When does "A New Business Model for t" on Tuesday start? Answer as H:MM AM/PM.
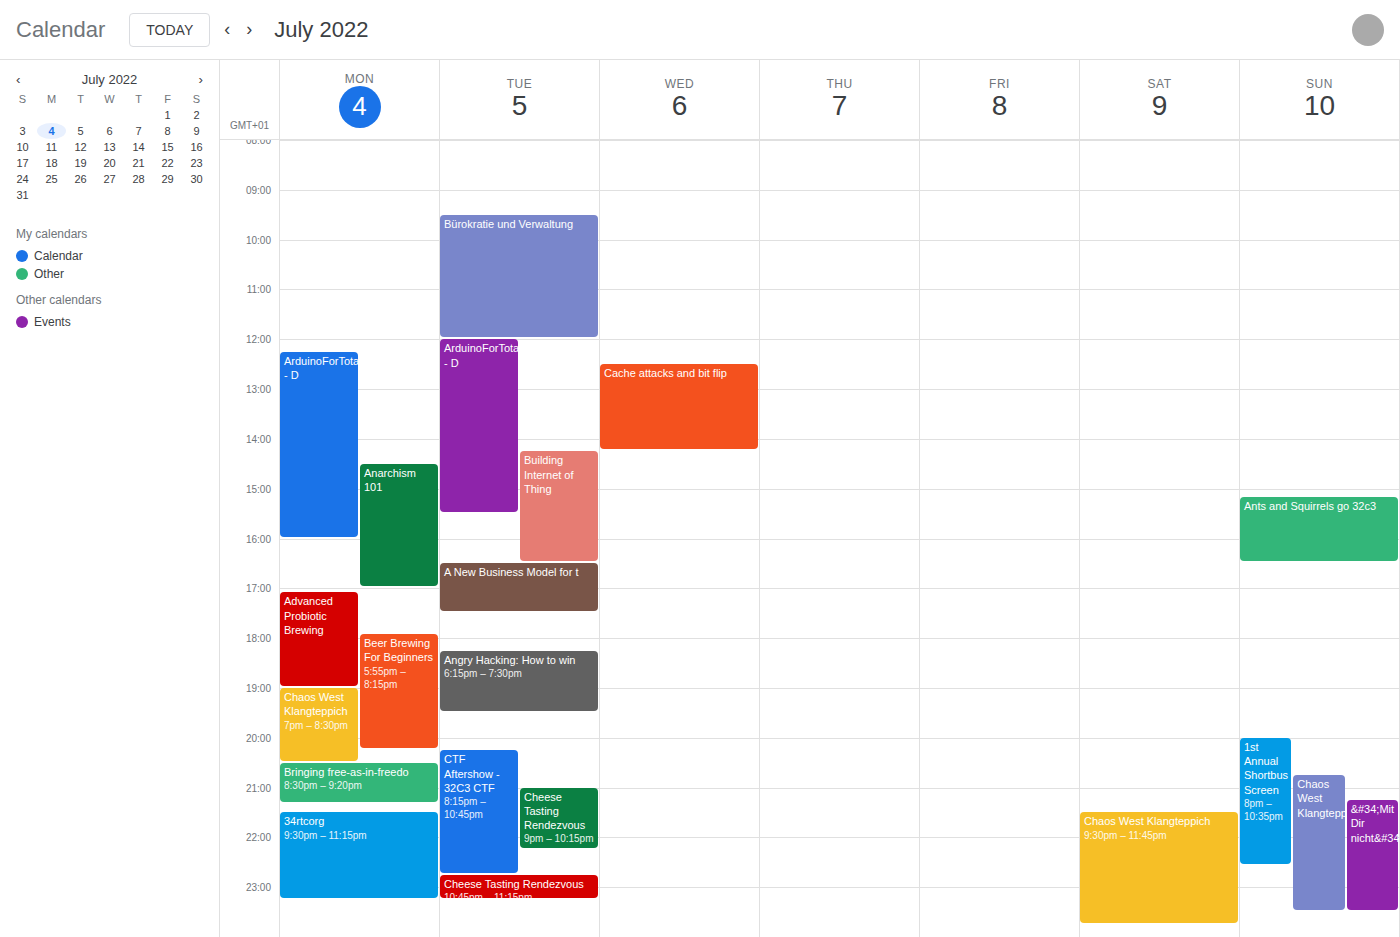
4:30 PM